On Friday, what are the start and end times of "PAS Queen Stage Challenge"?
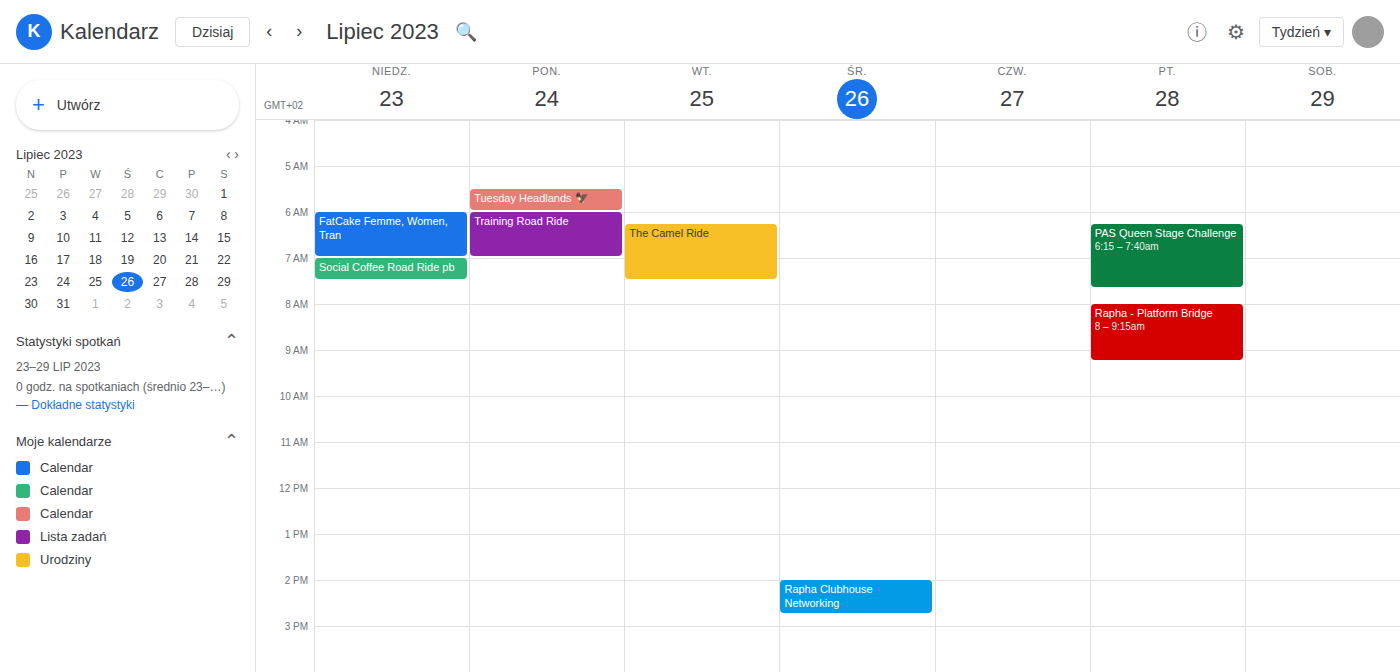
6:15 AM to 7:40 AM